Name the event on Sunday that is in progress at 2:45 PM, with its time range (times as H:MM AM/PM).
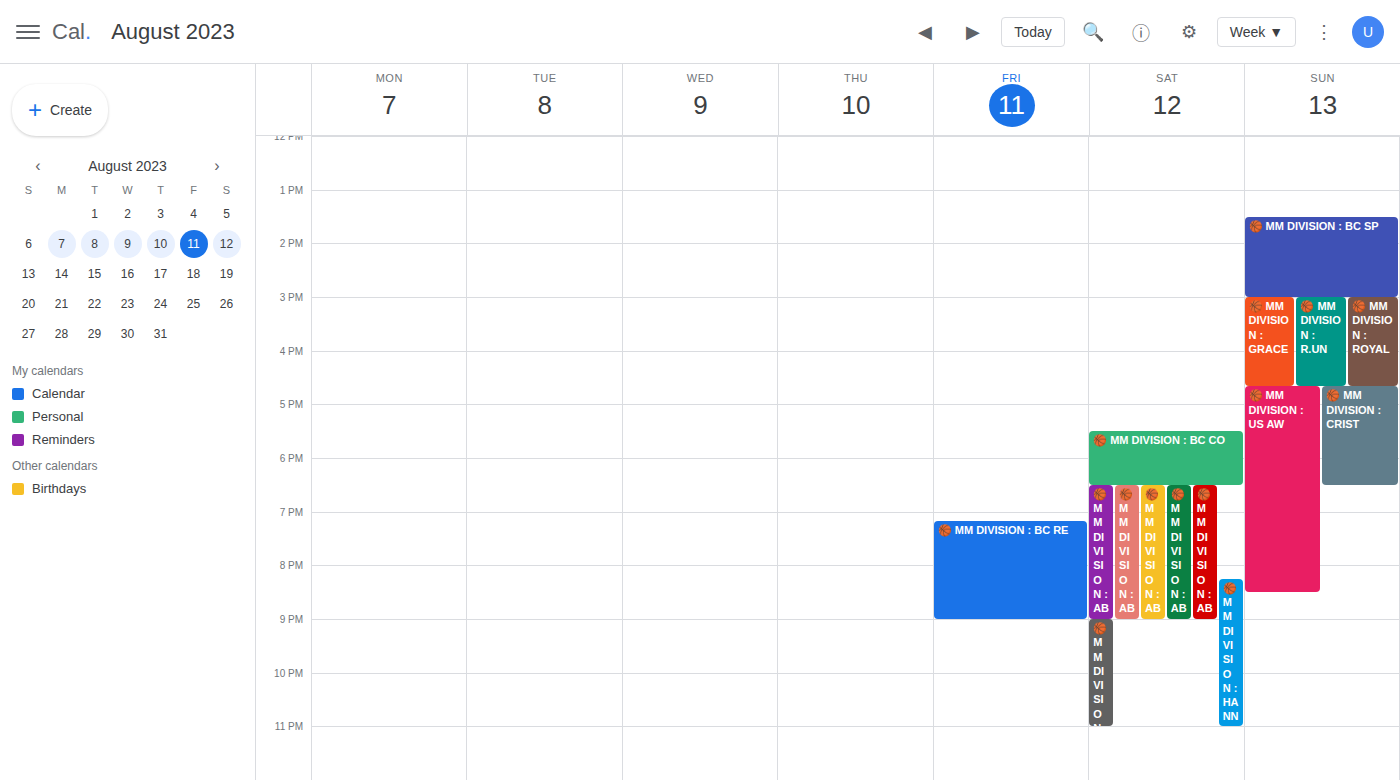
"🏀 MM DIVISION : BC SP", 1:30 PM to 3:00 PM